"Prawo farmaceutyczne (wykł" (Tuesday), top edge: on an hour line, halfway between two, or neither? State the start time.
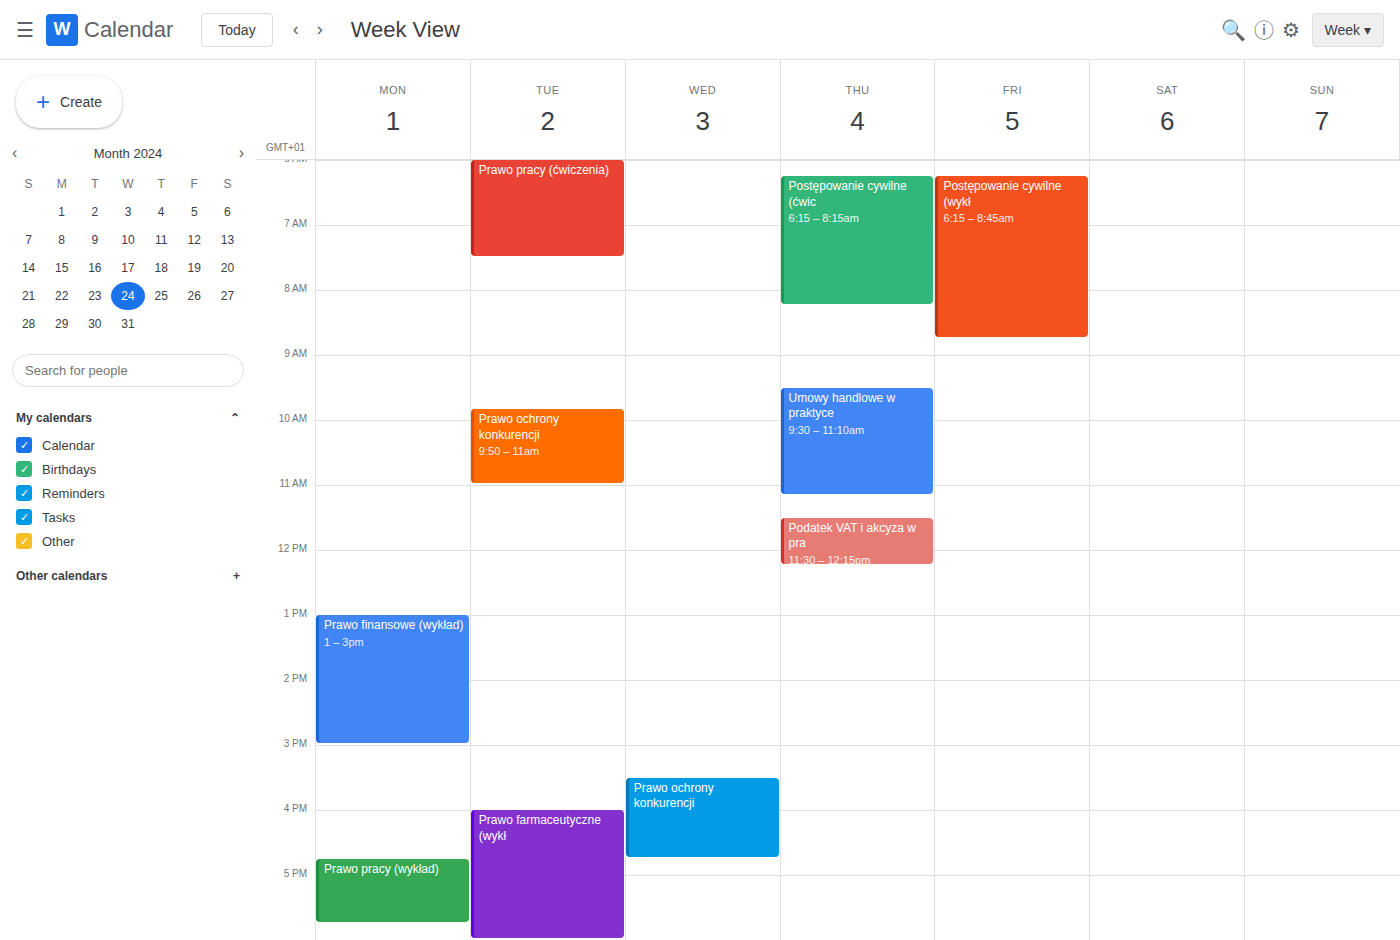
4:00 PM -- exactly on the 4 PM line.